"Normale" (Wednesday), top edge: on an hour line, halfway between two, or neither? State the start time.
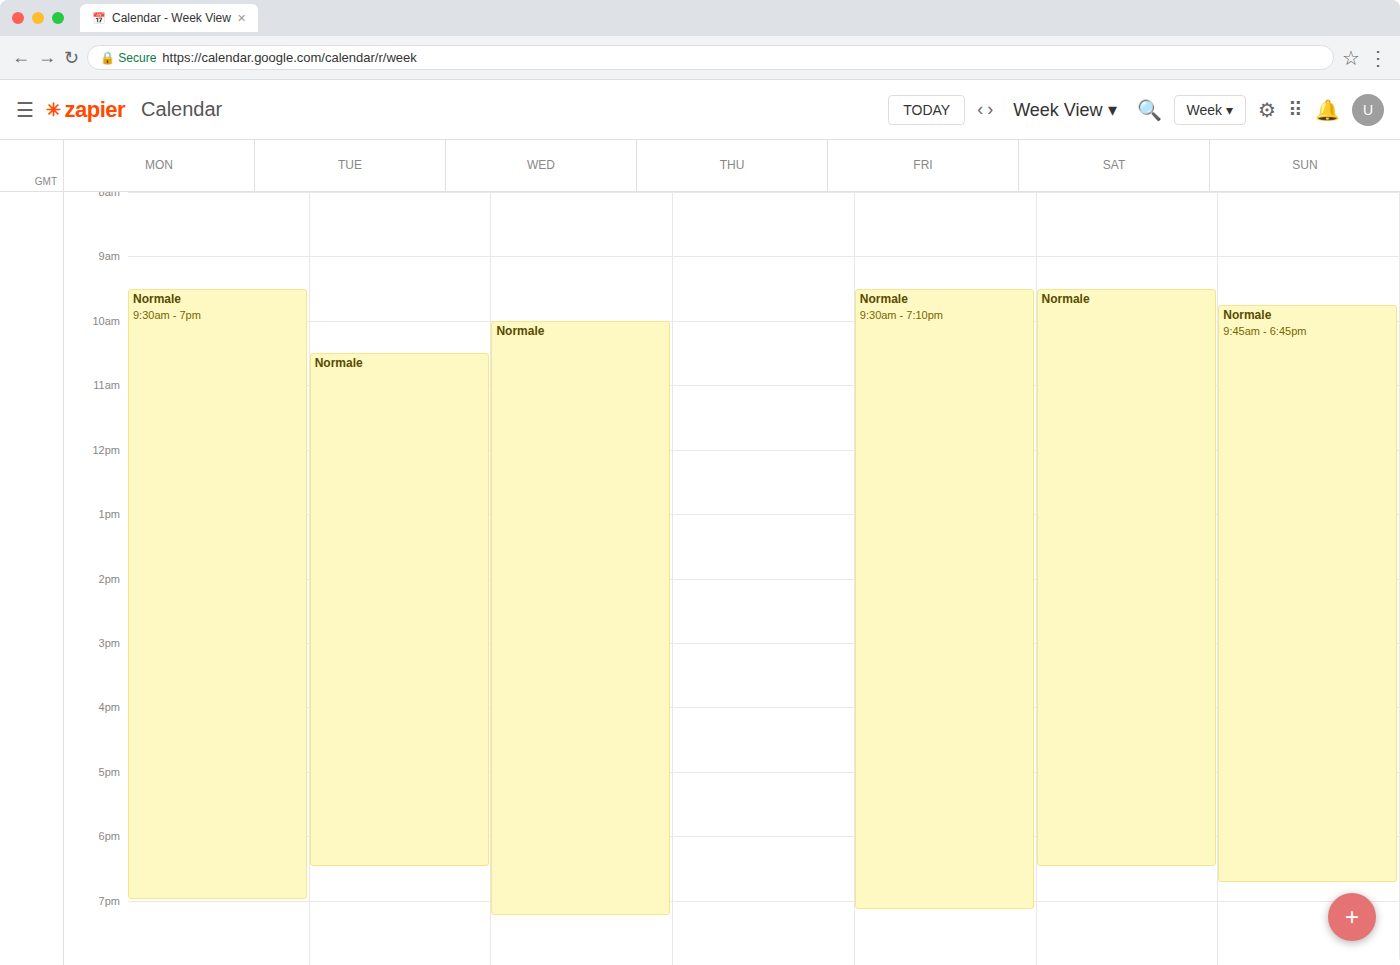
10:00 AM -- exactly on the 10 AM line.